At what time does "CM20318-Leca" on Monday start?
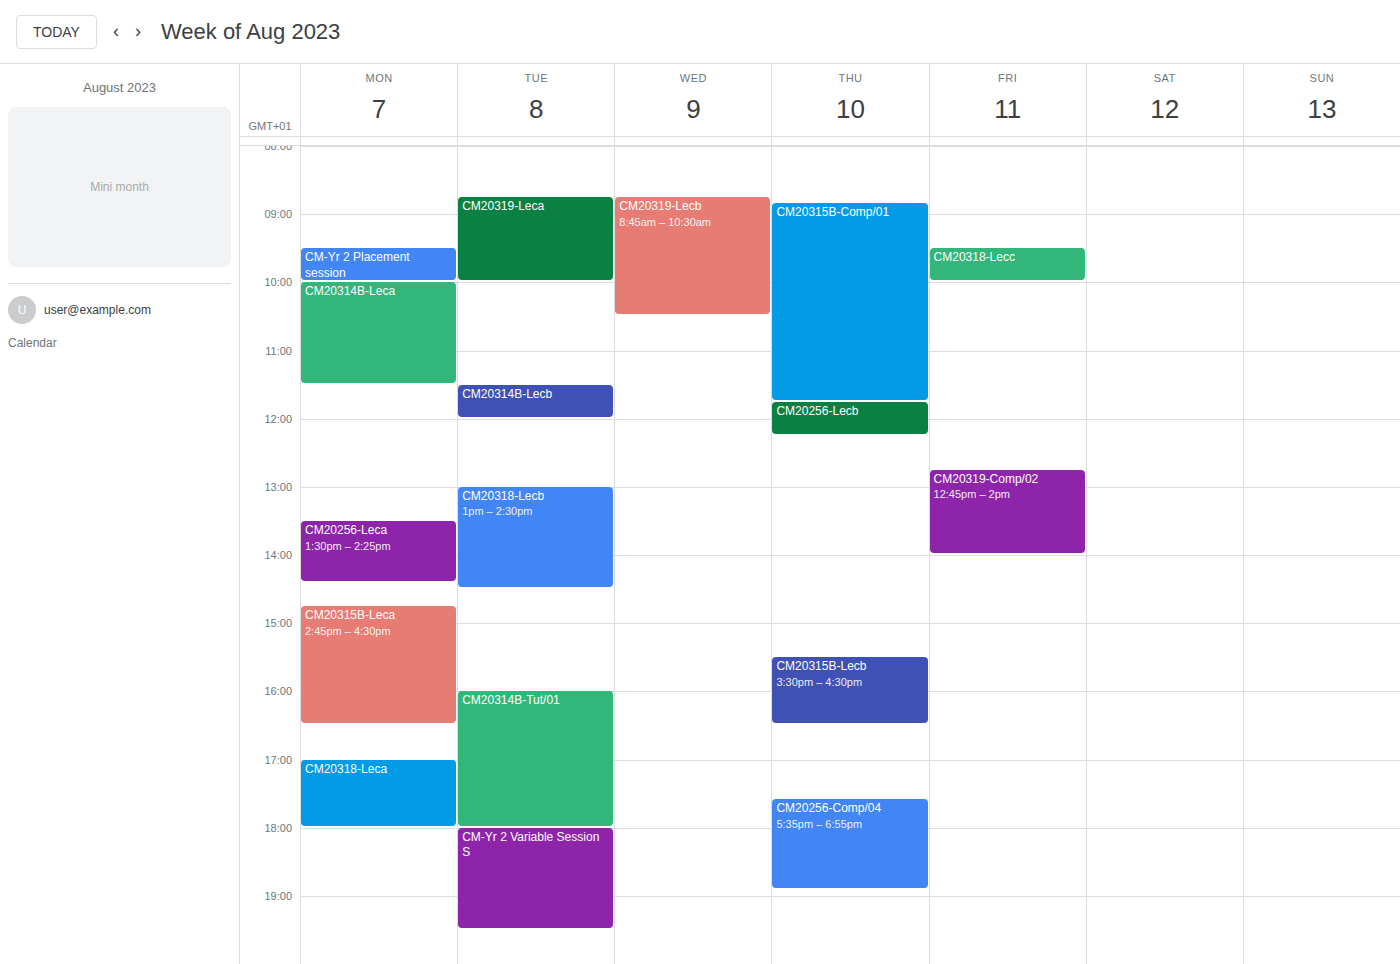
17:00